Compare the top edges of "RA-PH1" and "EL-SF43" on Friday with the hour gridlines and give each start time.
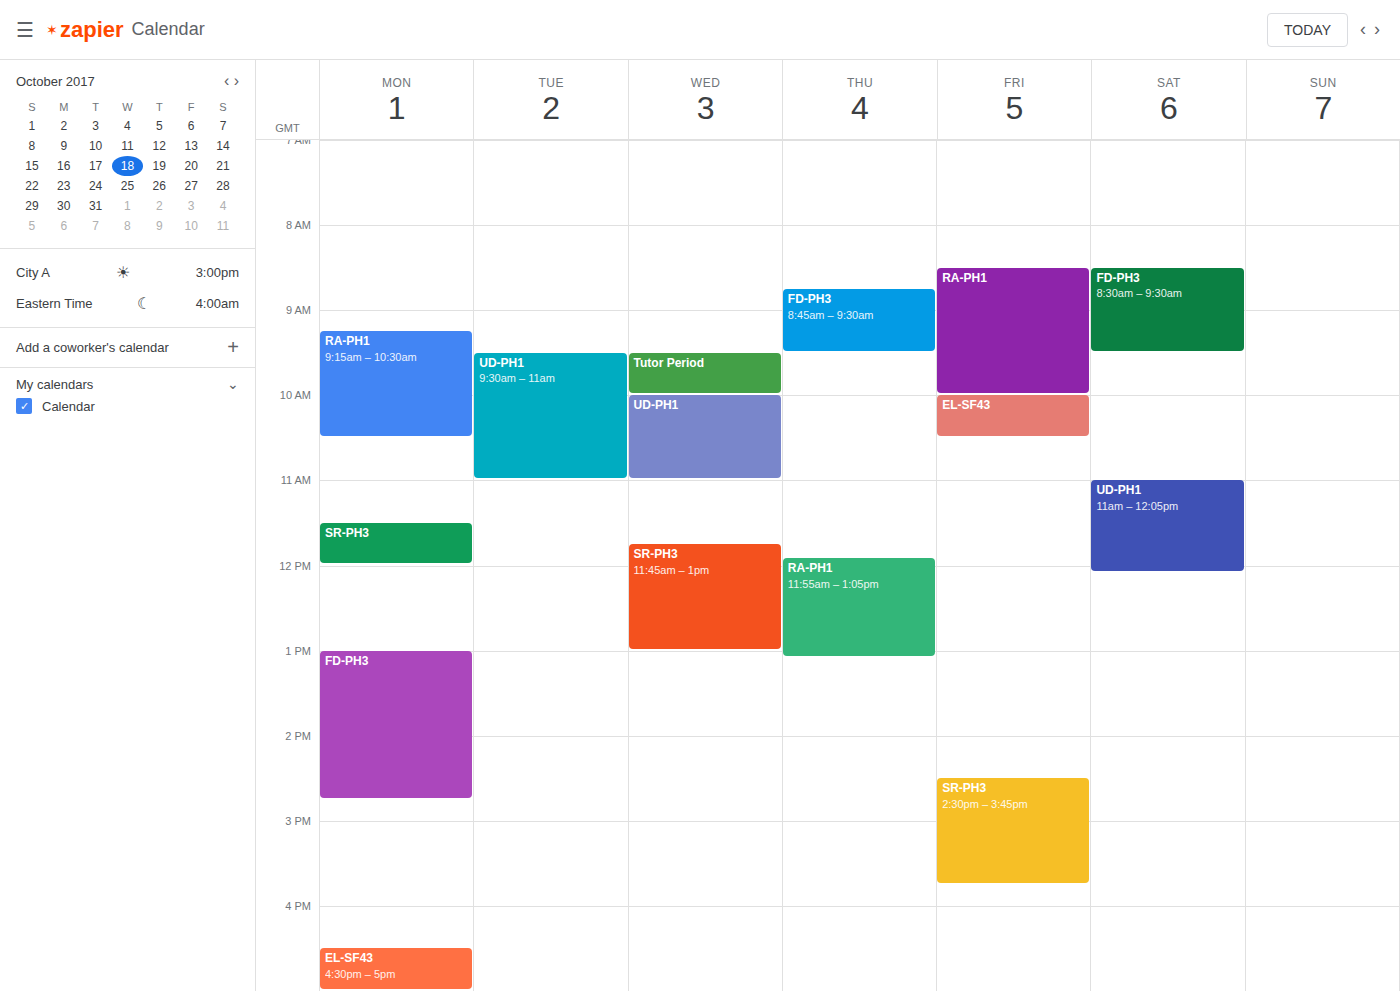
"RA-PH1": 8:30 AM, halfway between the 8 AM and 9 AM lines. "EL-SF43": 10:00 AM, exactly on the 10 AM line.